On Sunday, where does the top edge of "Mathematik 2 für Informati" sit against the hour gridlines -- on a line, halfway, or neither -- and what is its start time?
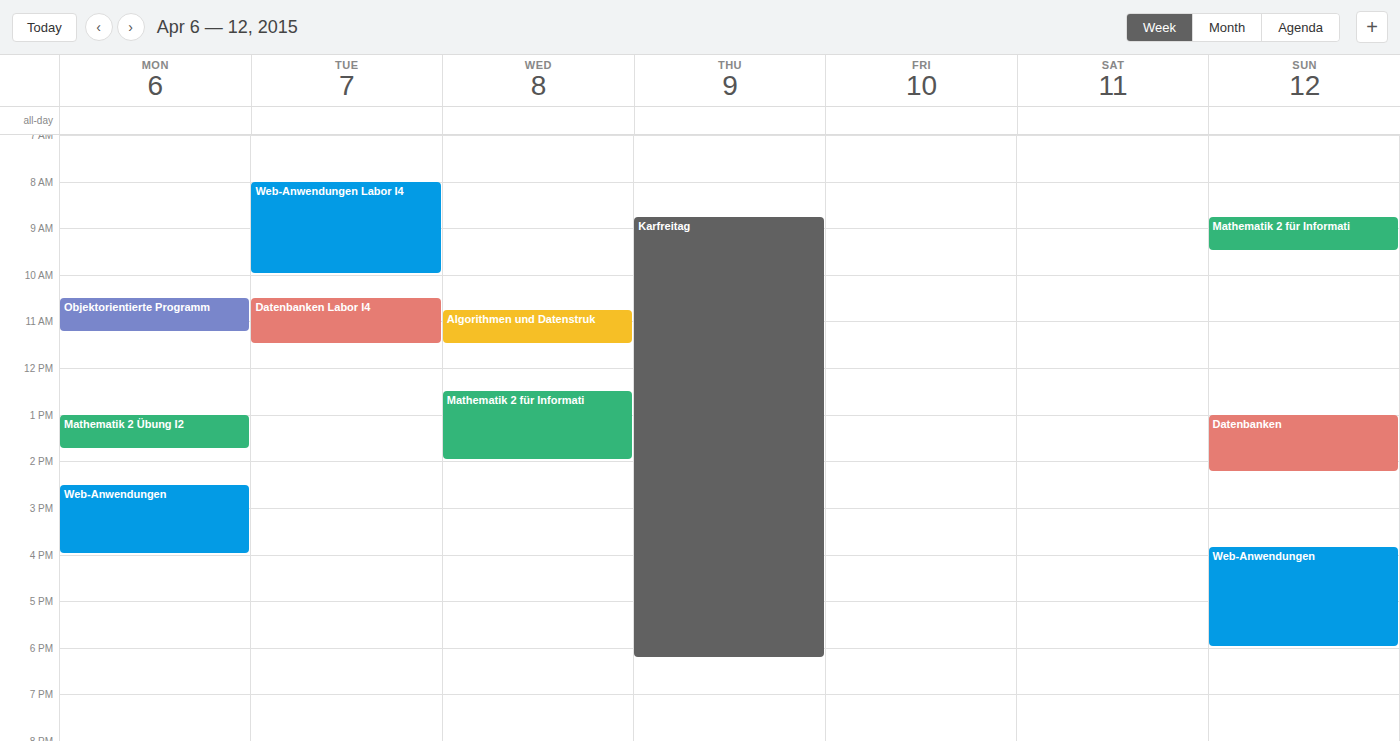
8:45 AM -- neither: three quarters of the way from the 8 AM line to the 9 AM line.